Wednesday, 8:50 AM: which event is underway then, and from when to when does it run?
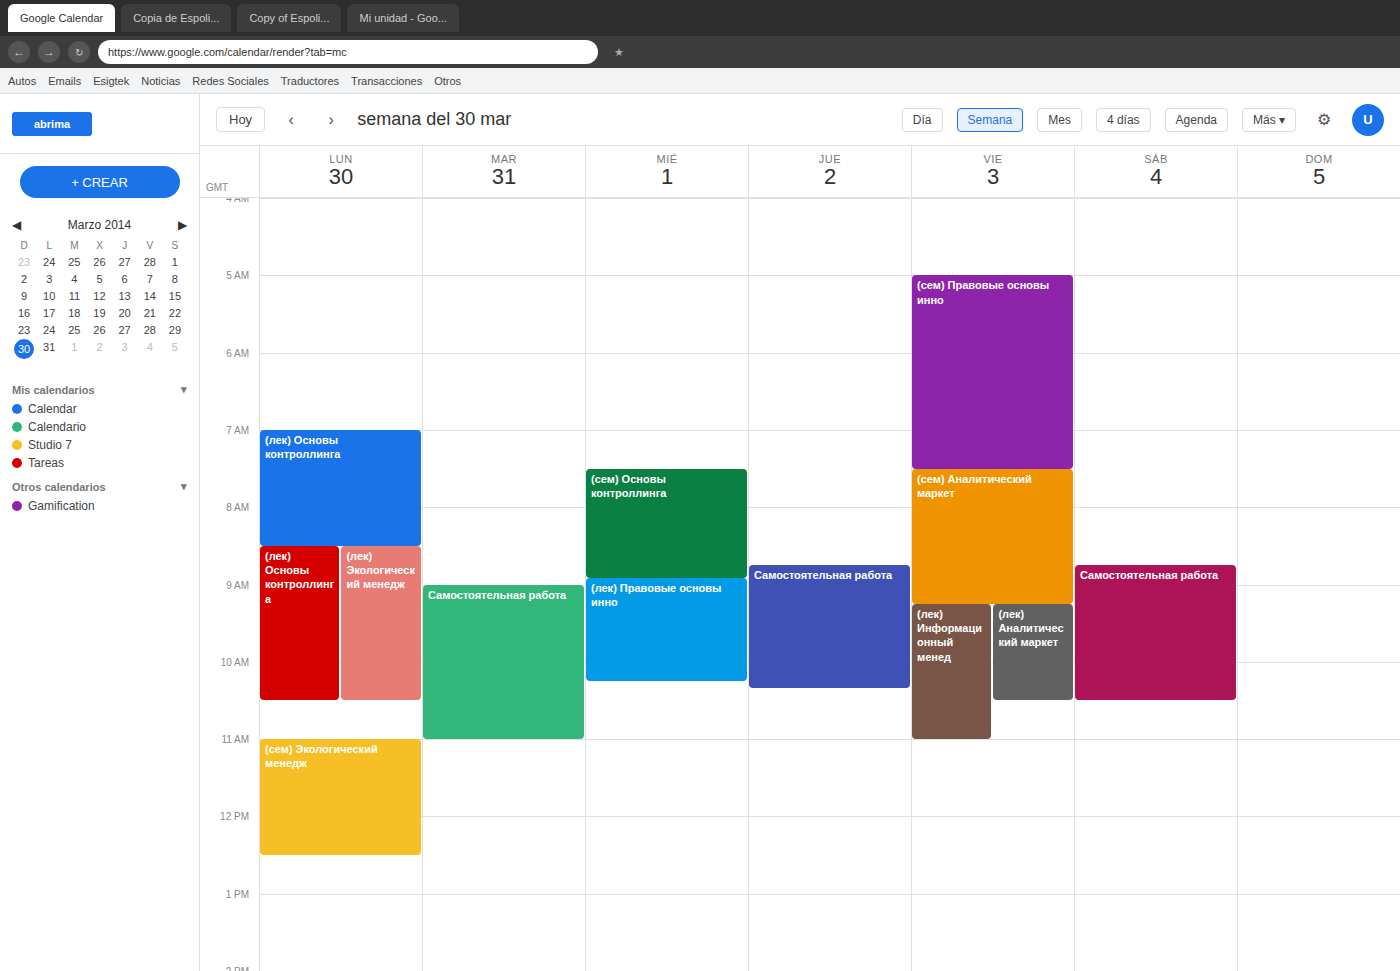
"(сем) Основы контроллинга", 7:30 AM to 8:55 AM